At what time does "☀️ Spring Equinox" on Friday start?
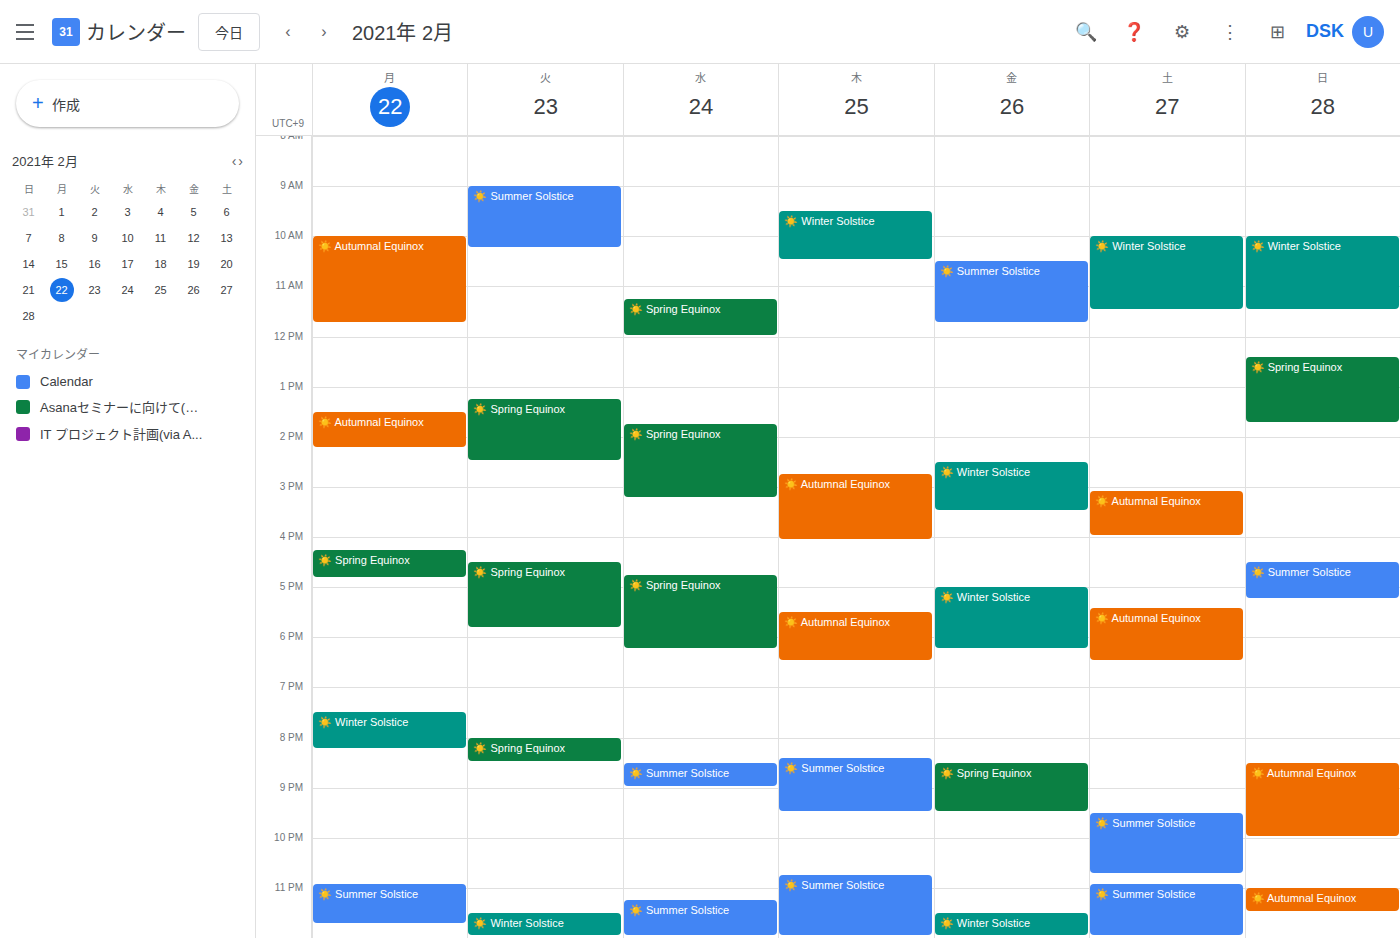
8:30 PM